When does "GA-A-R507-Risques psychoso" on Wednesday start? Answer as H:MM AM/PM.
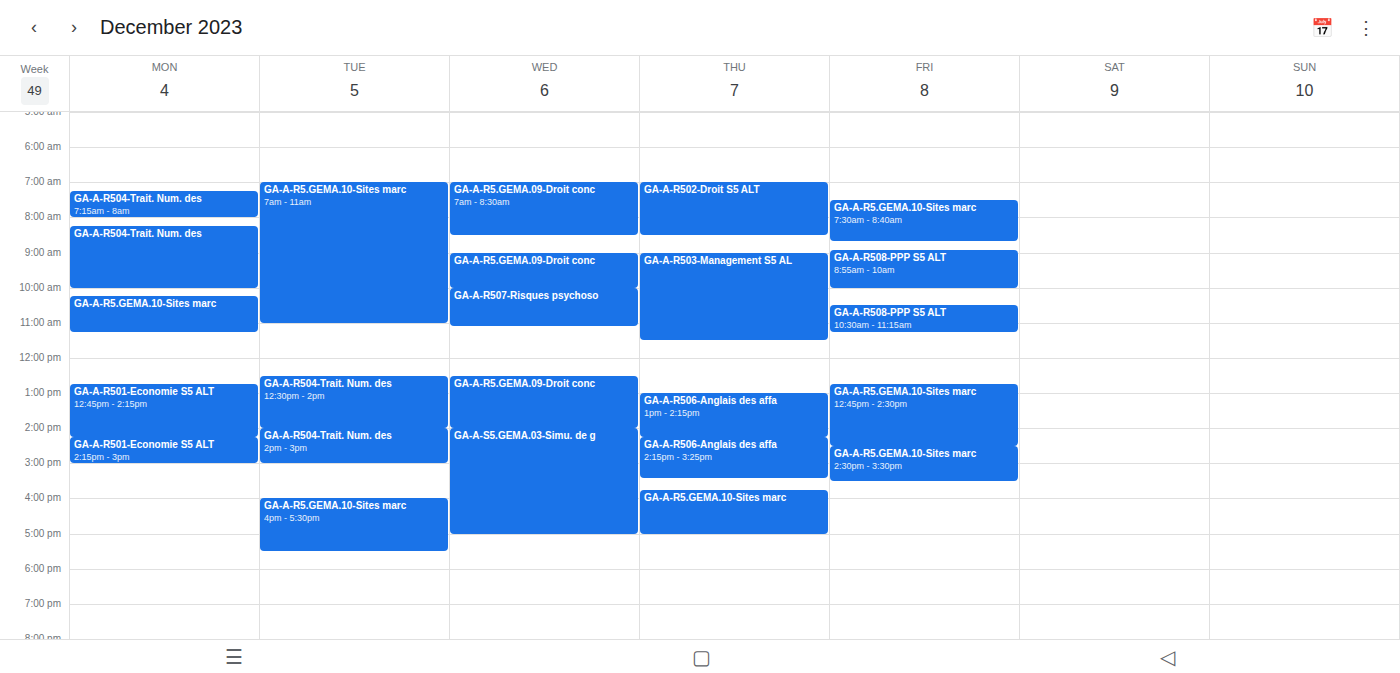
10:00 AM